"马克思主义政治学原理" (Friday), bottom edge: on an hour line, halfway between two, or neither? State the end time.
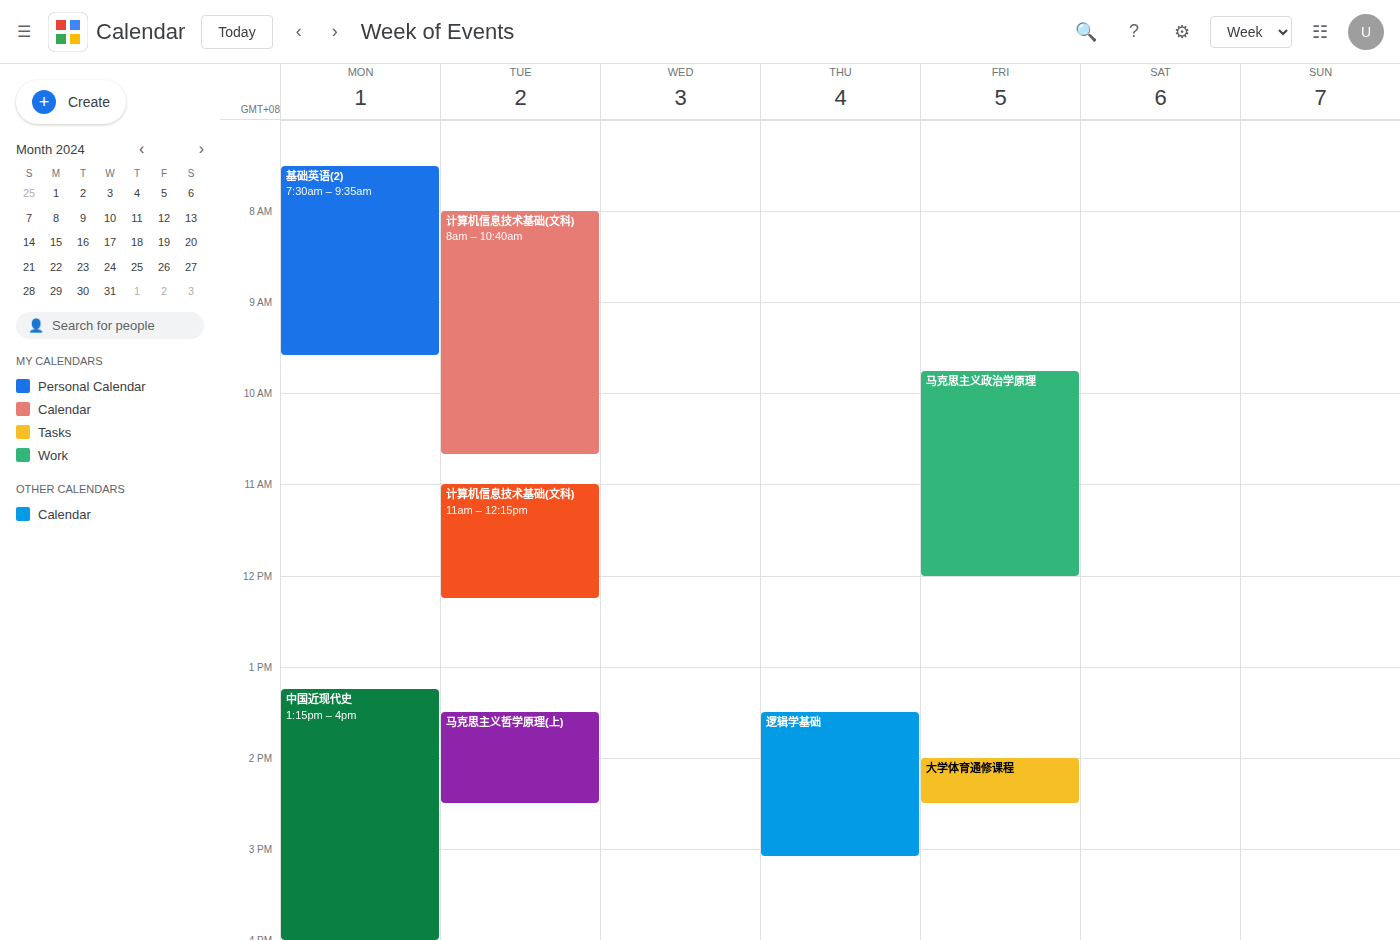
12:00 PM -- exactly on the 12 PM line.